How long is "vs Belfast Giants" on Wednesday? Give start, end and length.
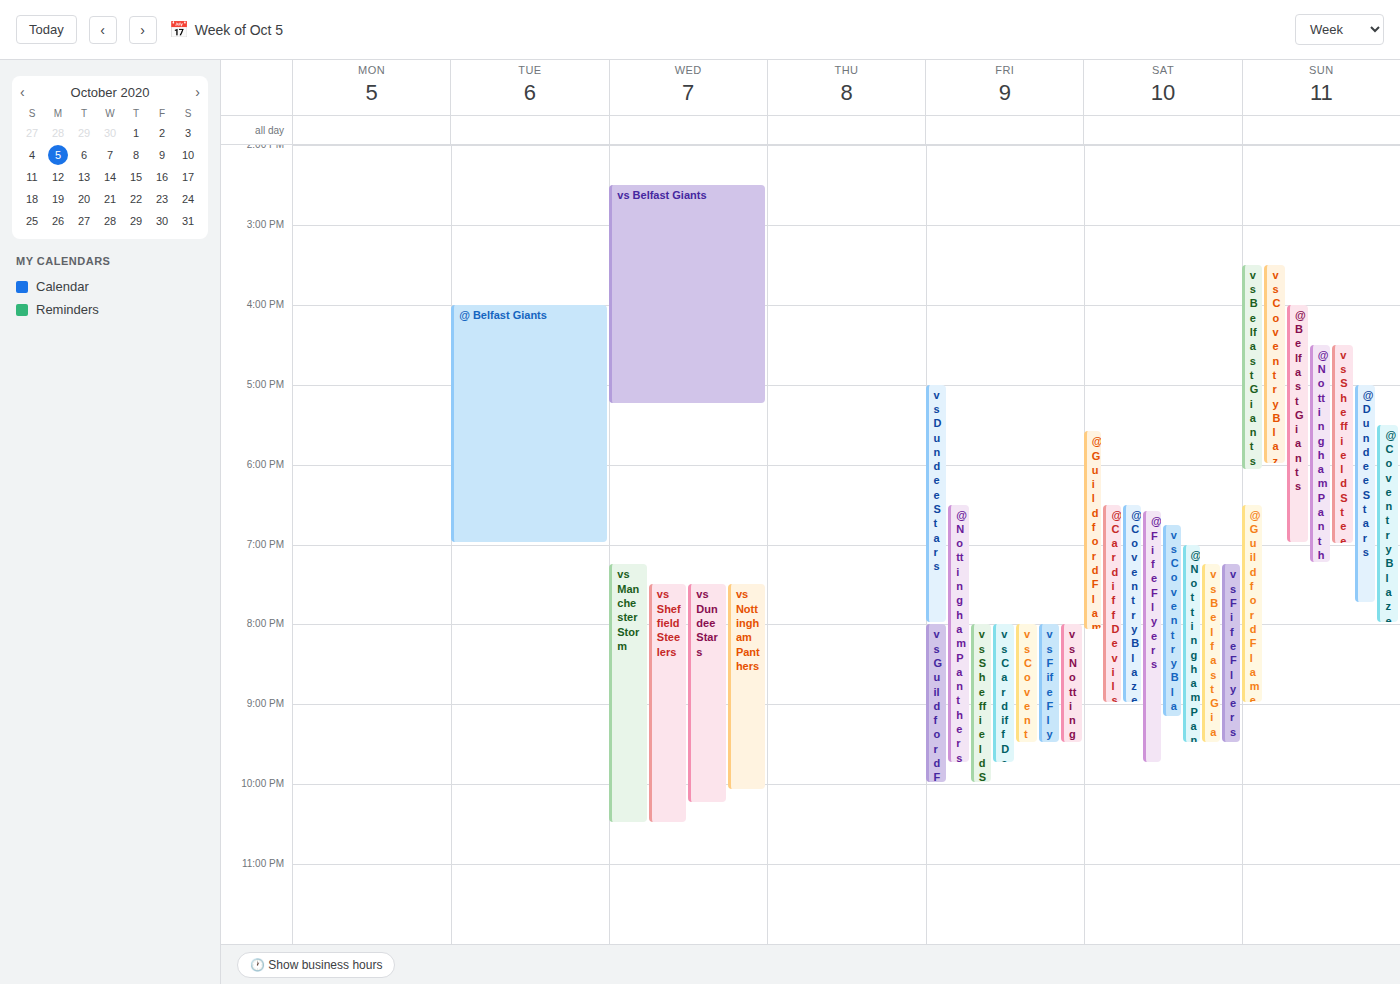
2:30 PM to 5:15 PM, 2 hours 45 minutes